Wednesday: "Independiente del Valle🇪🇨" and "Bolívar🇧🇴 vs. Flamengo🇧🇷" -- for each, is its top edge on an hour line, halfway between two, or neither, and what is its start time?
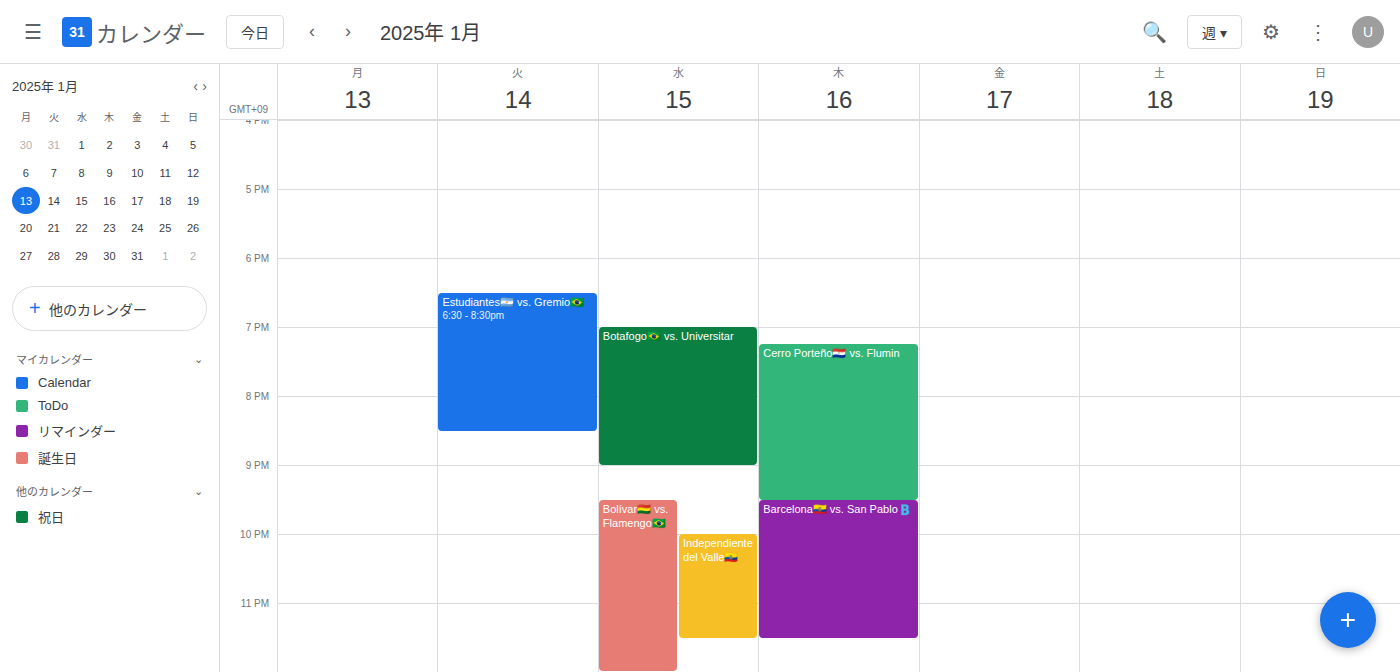
"Independiente del Valle🇪🇨": 10:00 PM, exactly on the 10 PM line. "Bolívar🇧🇴 vs. Flamengo🇧🇷": 9:30 PM, halfway between the 9 PM and 10 PM lines.